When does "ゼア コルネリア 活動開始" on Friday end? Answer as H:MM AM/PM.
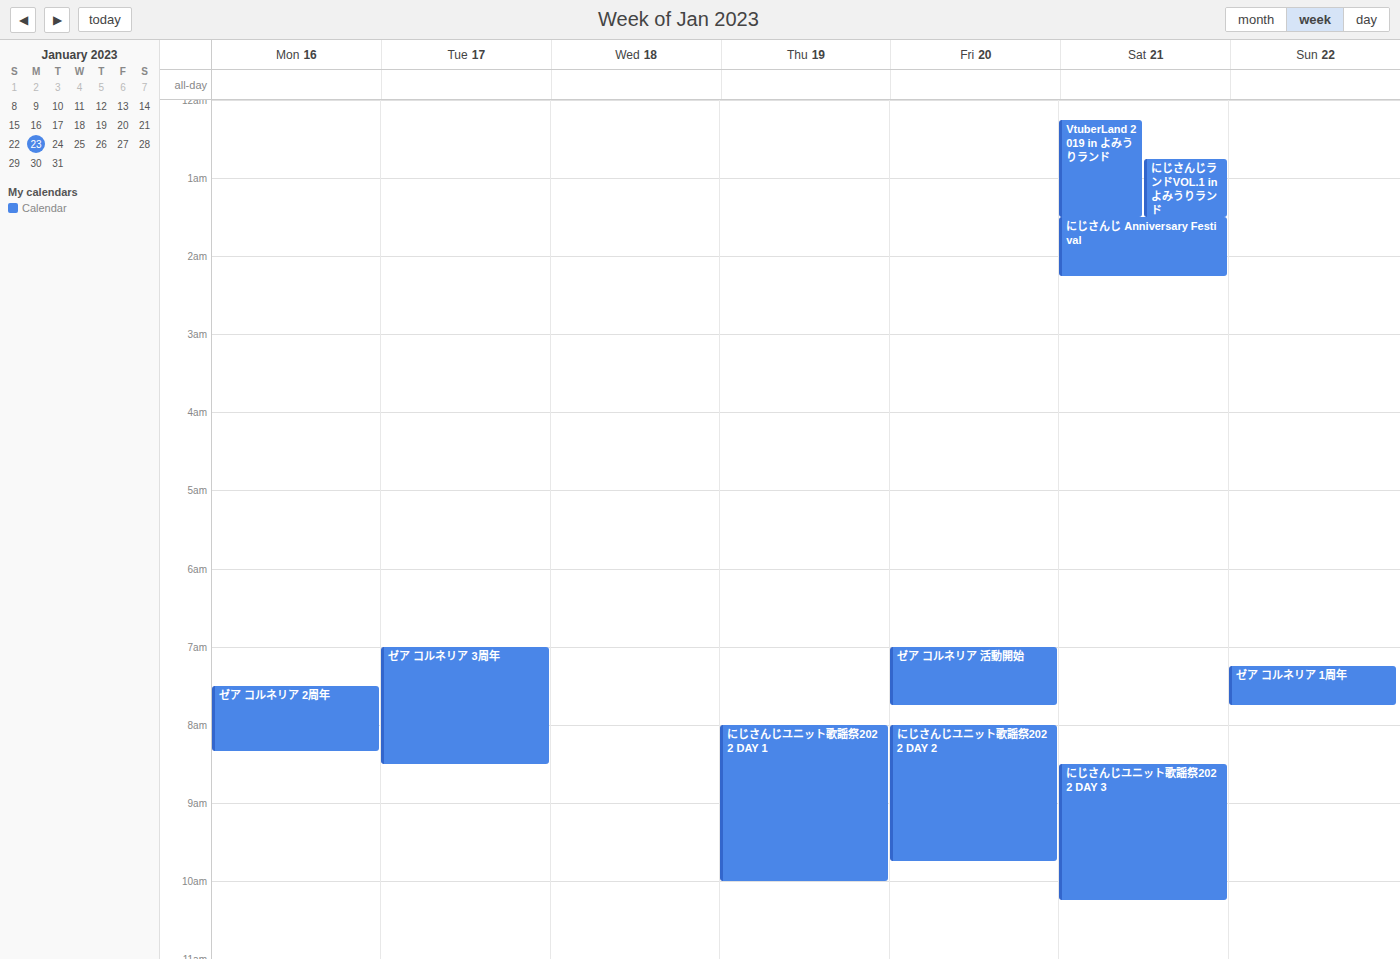
7:45 AM